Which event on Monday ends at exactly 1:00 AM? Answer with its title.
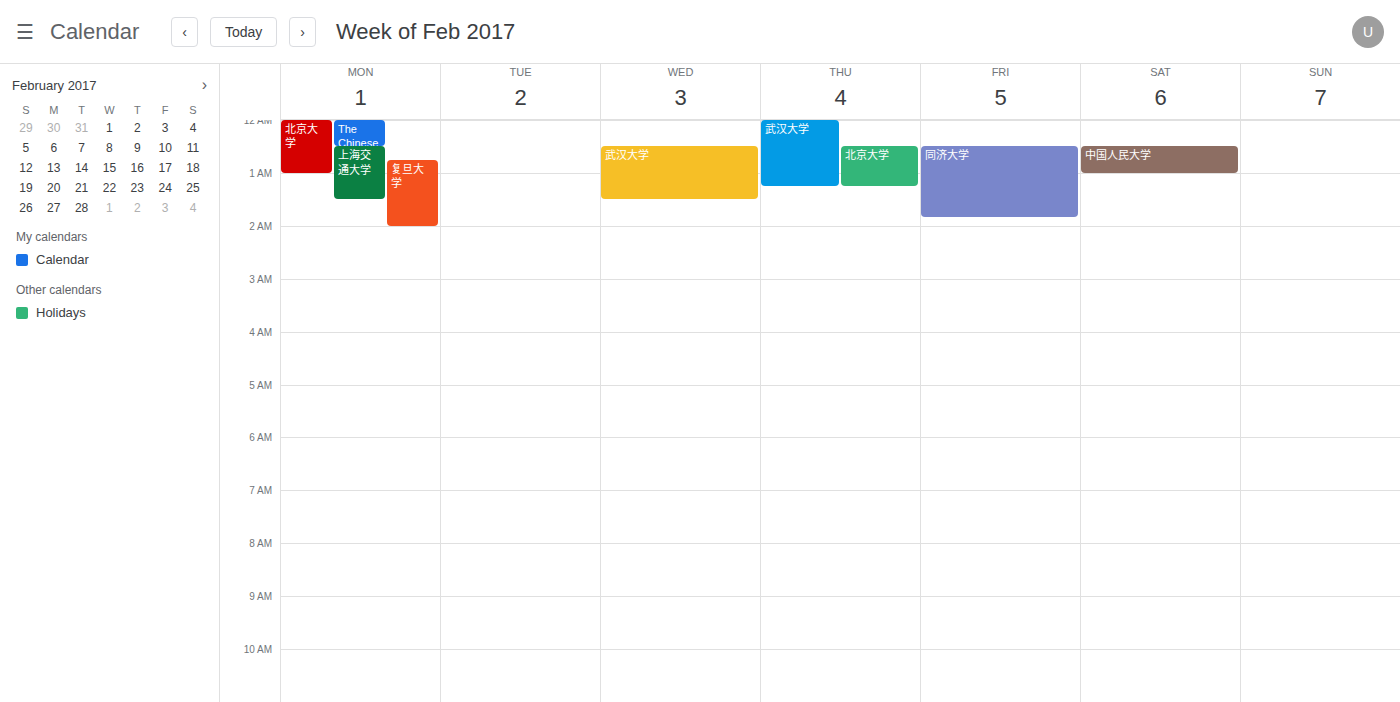
"北京大学"